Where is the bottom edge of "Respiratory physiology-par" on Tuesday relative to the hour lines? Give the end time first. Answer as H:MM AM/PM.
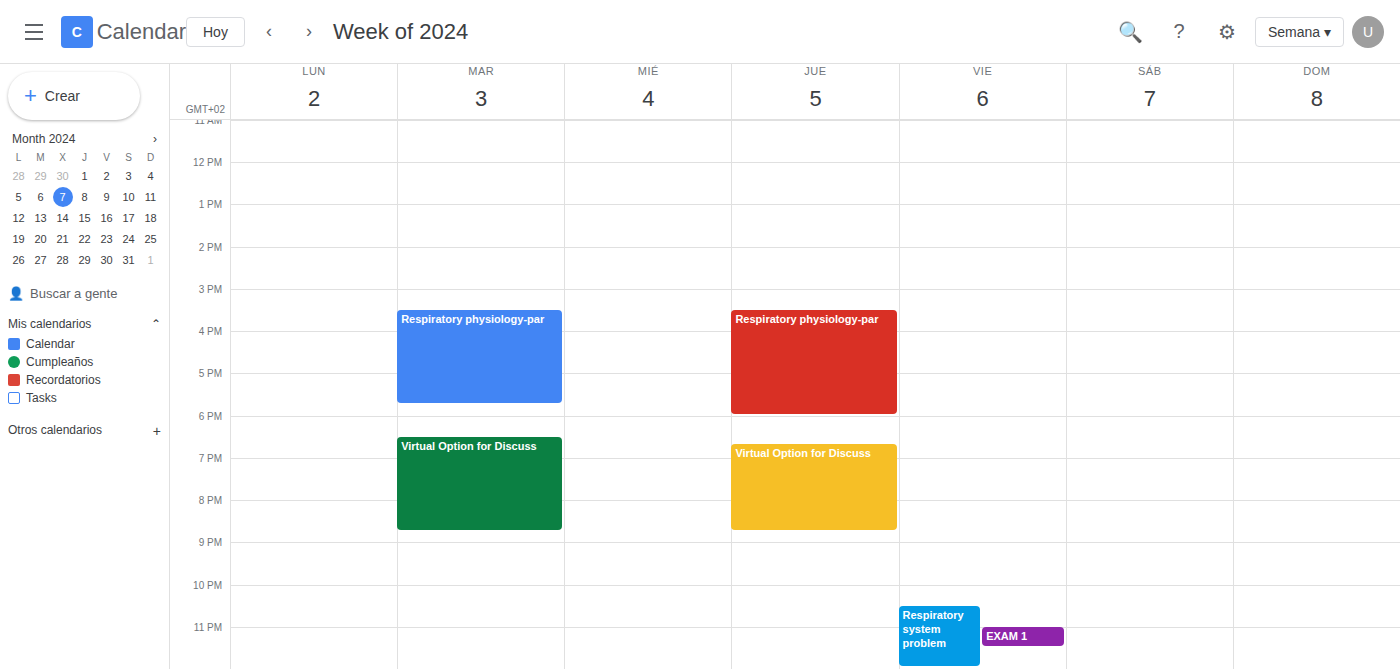
5:45 PM -- neither: three quarters of the way from the 5 PM line to the 6 PM line.